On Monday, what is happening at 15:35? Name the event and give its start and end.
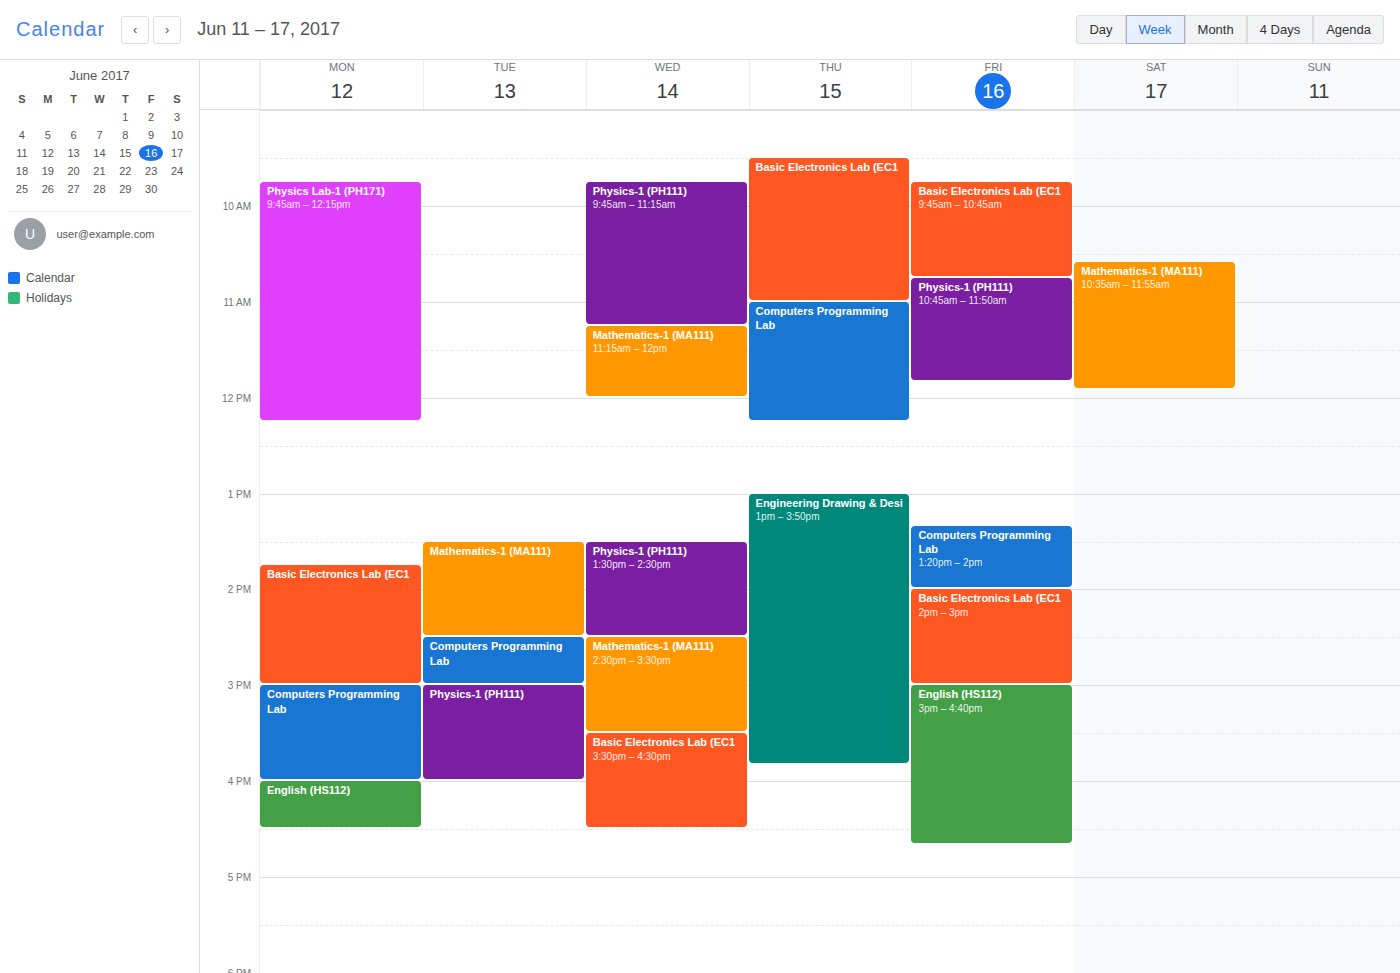
"Computers Programming Lab", 15:00 to 16:00